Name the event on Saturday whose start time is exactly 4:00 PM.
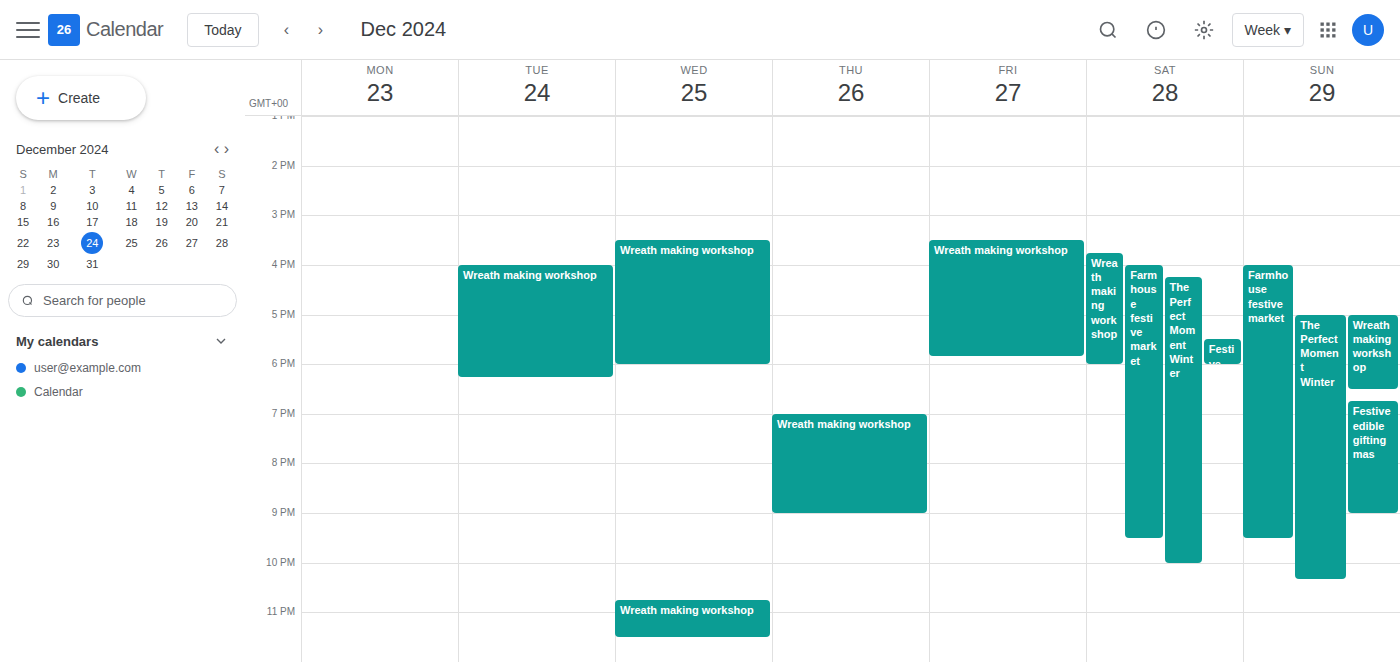
"Farmhouse festive market"